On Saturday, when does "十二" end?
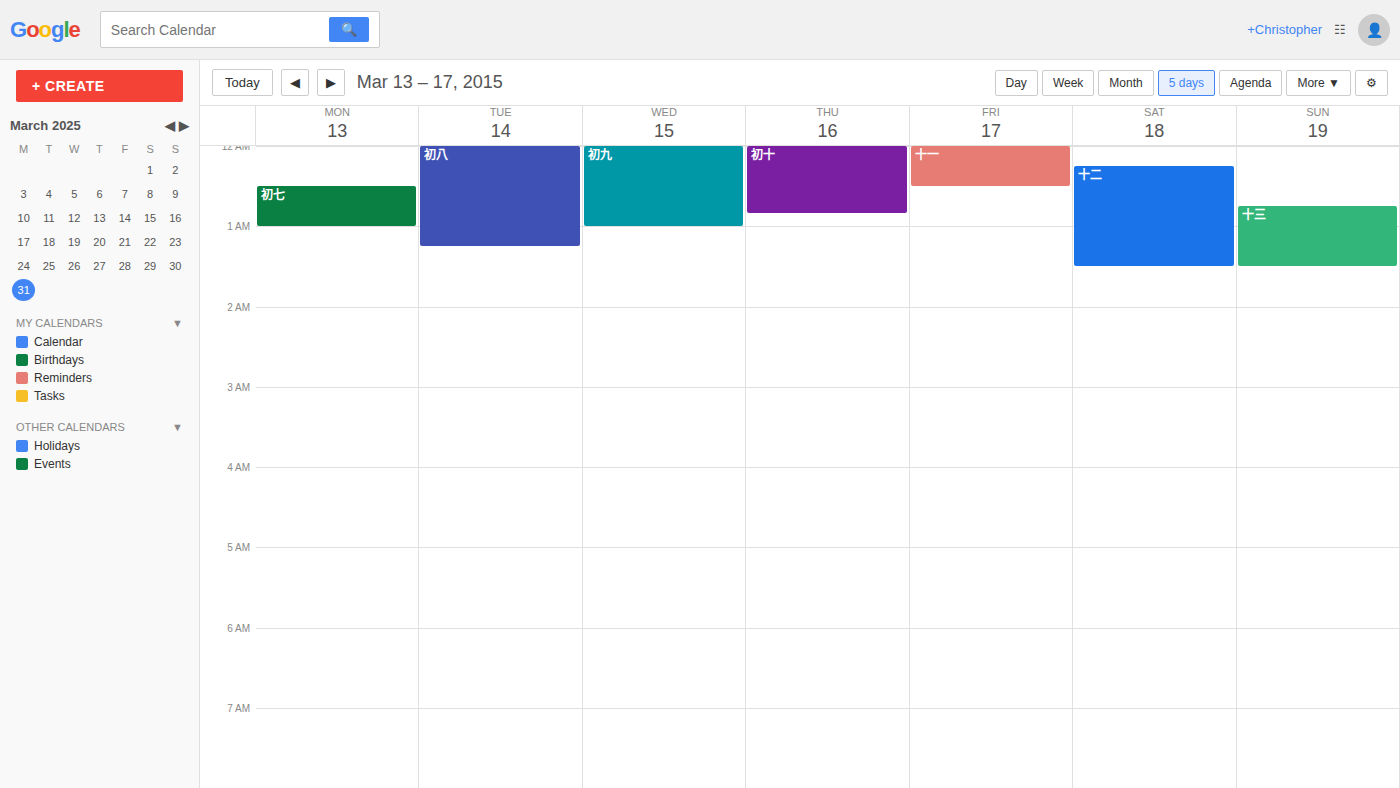
1:30 AM